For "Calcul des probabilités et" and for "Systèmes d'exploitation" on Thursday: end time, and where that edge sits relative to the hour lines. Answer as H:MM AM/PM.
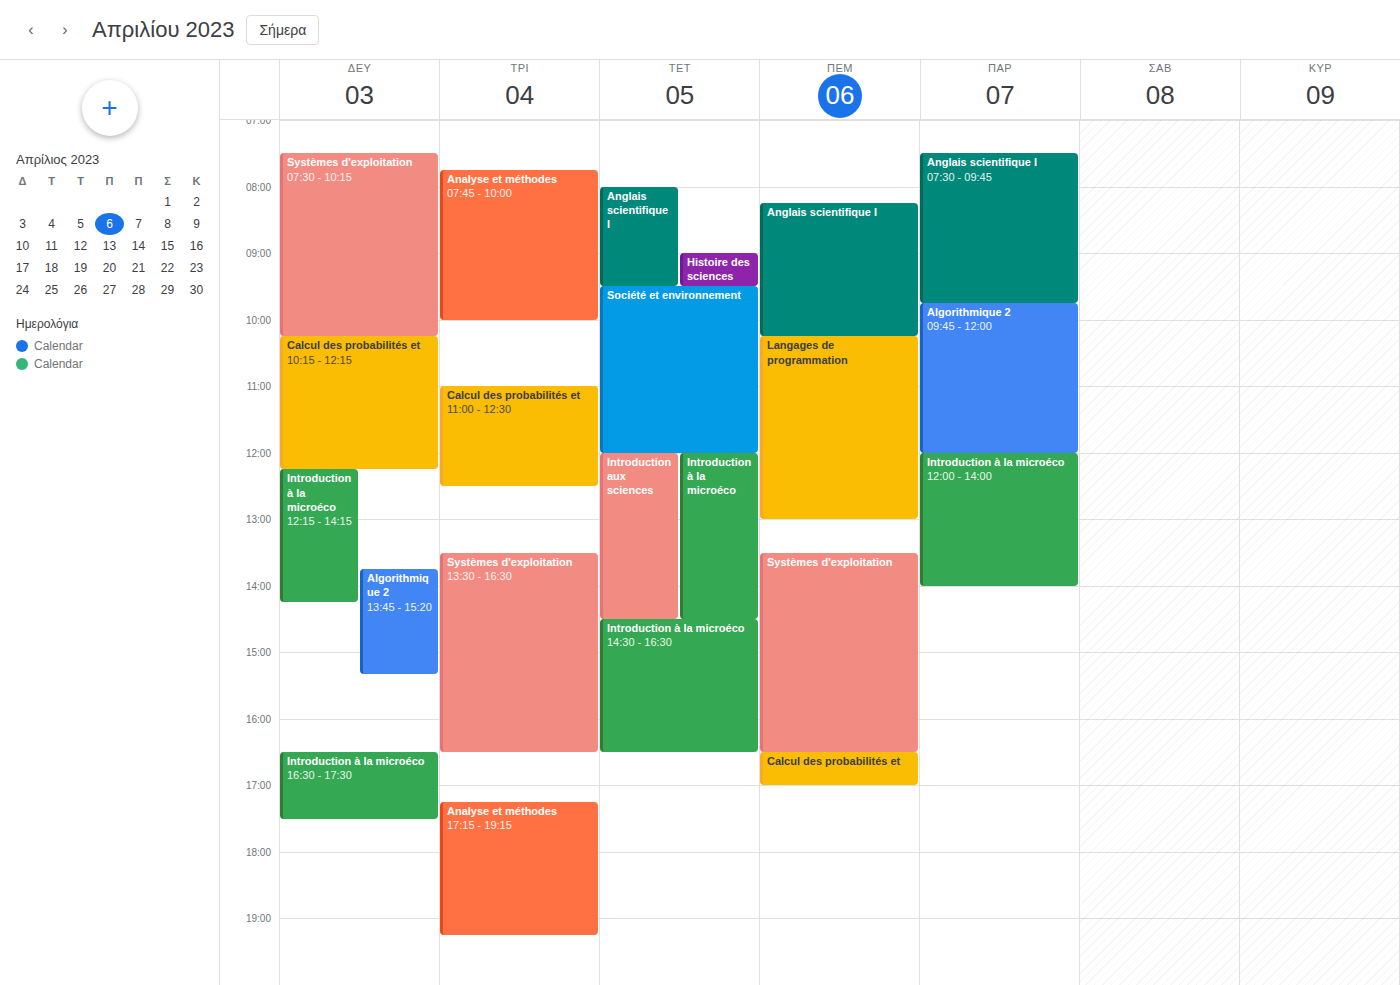
"Calcul des probabilités et": 5:00 PM, exactly on the 5 PM line. "Systèmes d'exploitation": 4:30 PM, halfway between the 4 PM and 5 PM lines.